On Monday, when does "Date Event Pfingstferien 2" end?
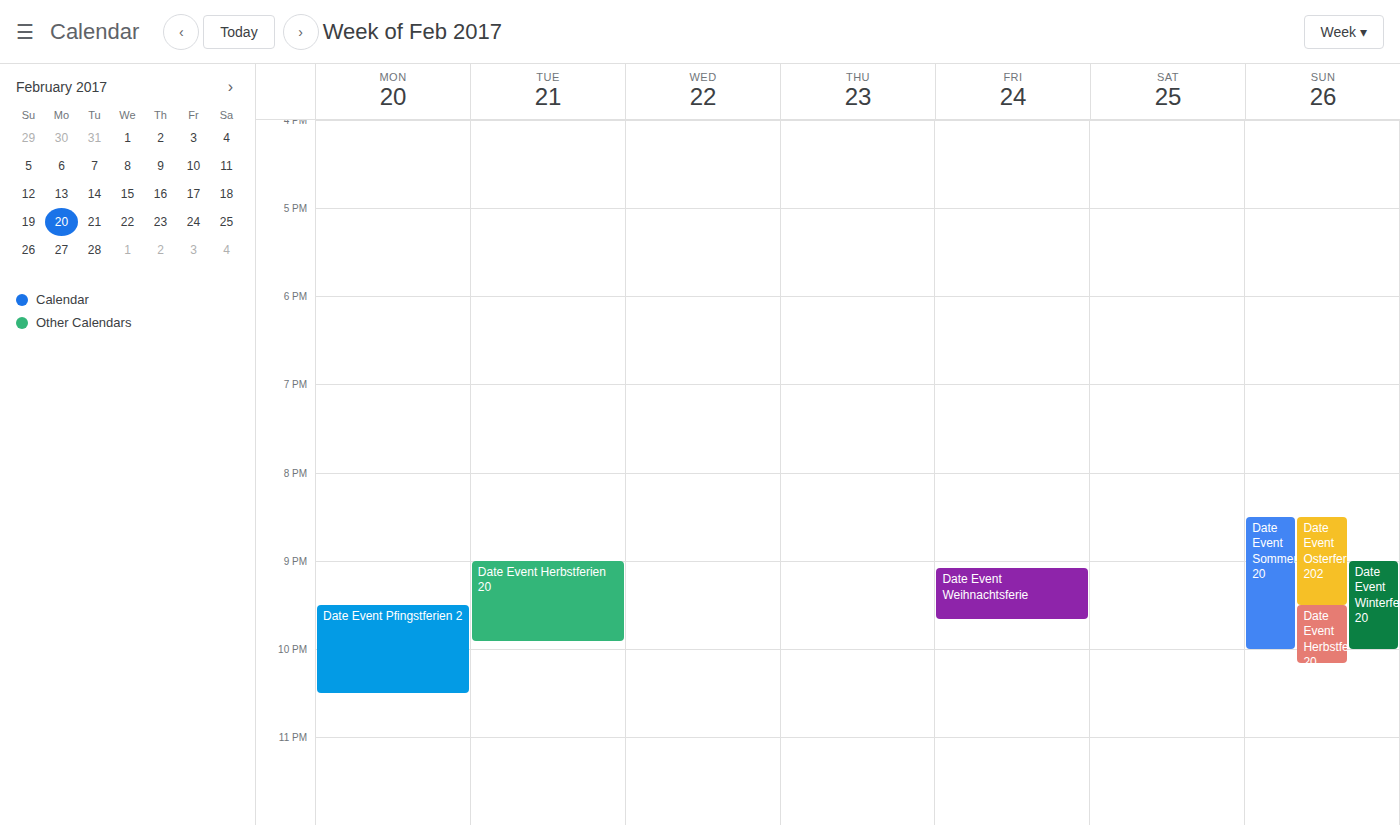
10:30 PM